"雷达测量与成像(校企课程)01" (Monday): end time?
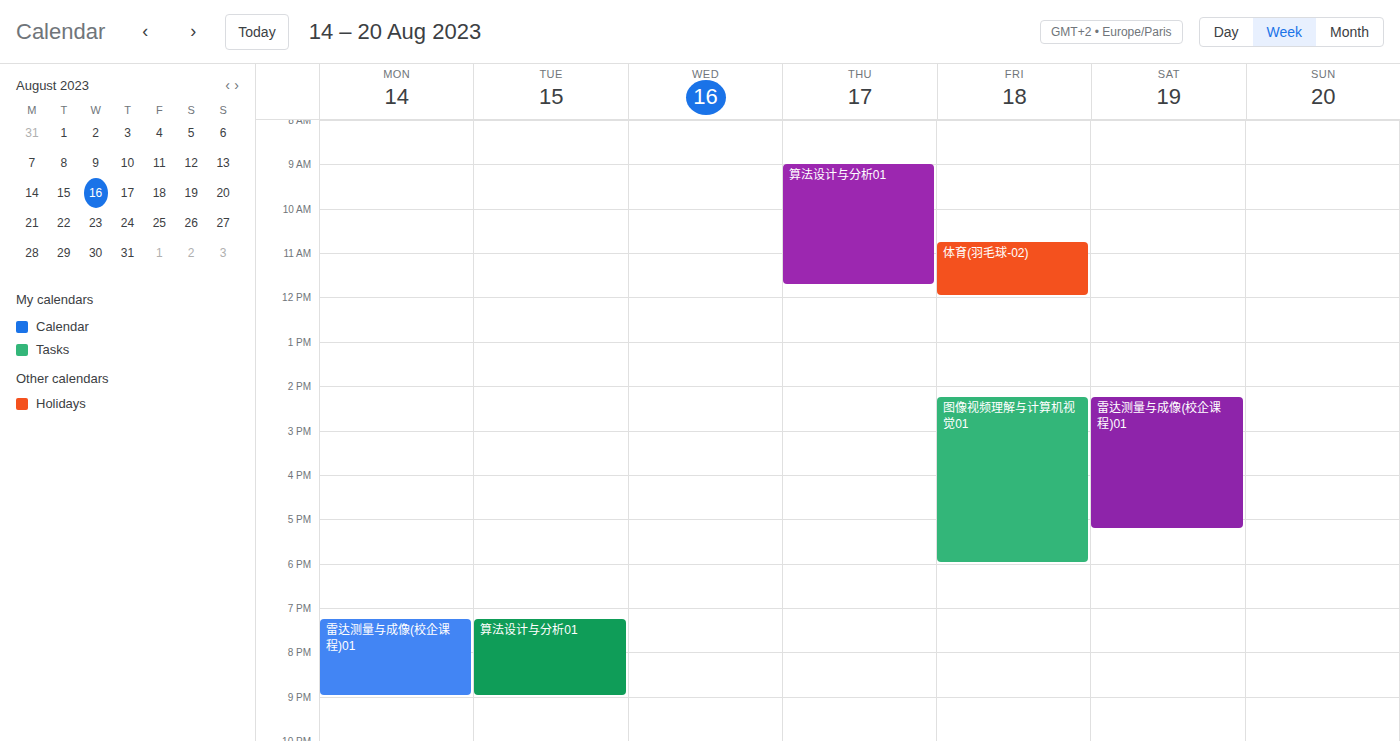
9:00 PM